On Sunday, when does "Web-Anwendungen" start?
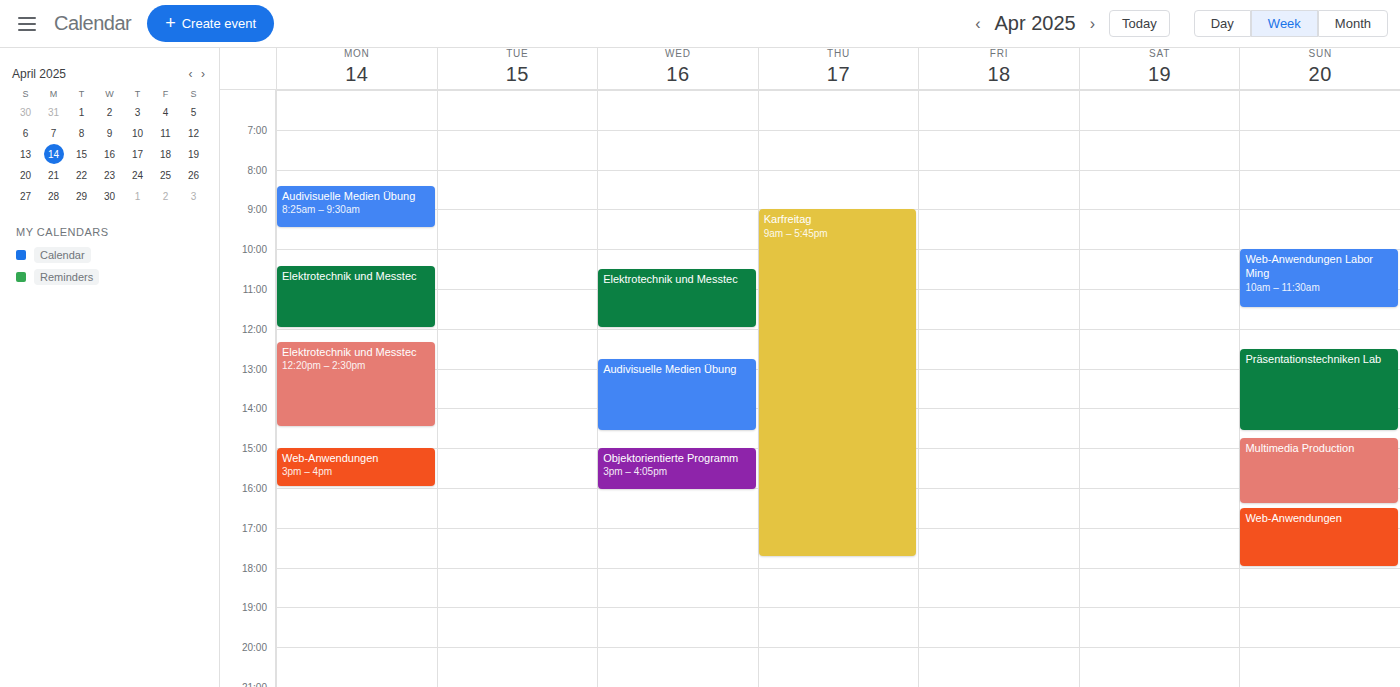
4:30 PM